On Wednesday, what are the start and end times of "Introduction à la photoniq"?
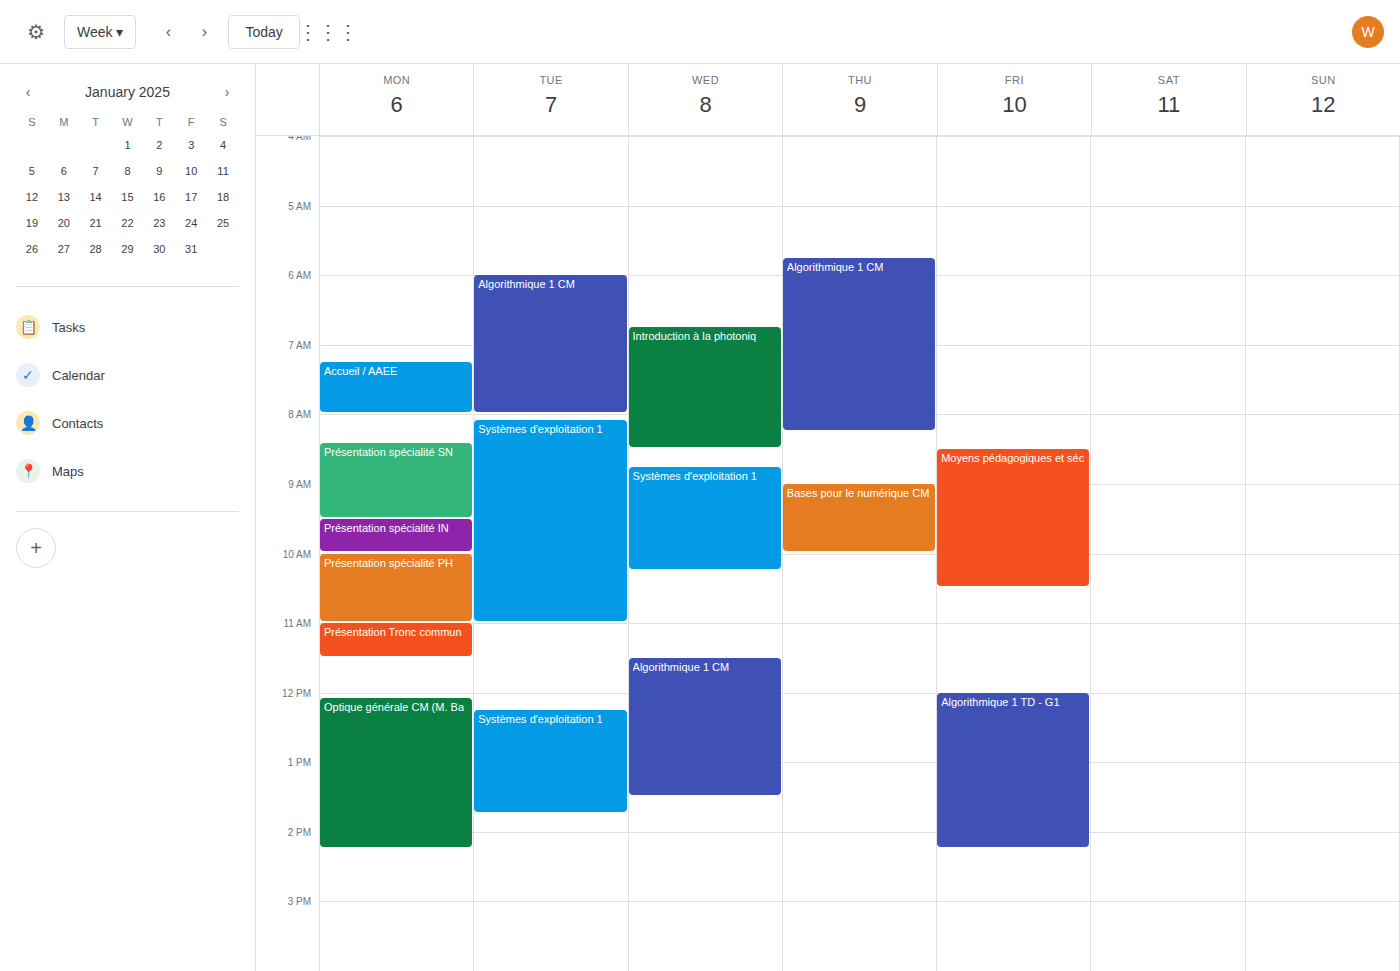
6:45 AM to 8:30 AM